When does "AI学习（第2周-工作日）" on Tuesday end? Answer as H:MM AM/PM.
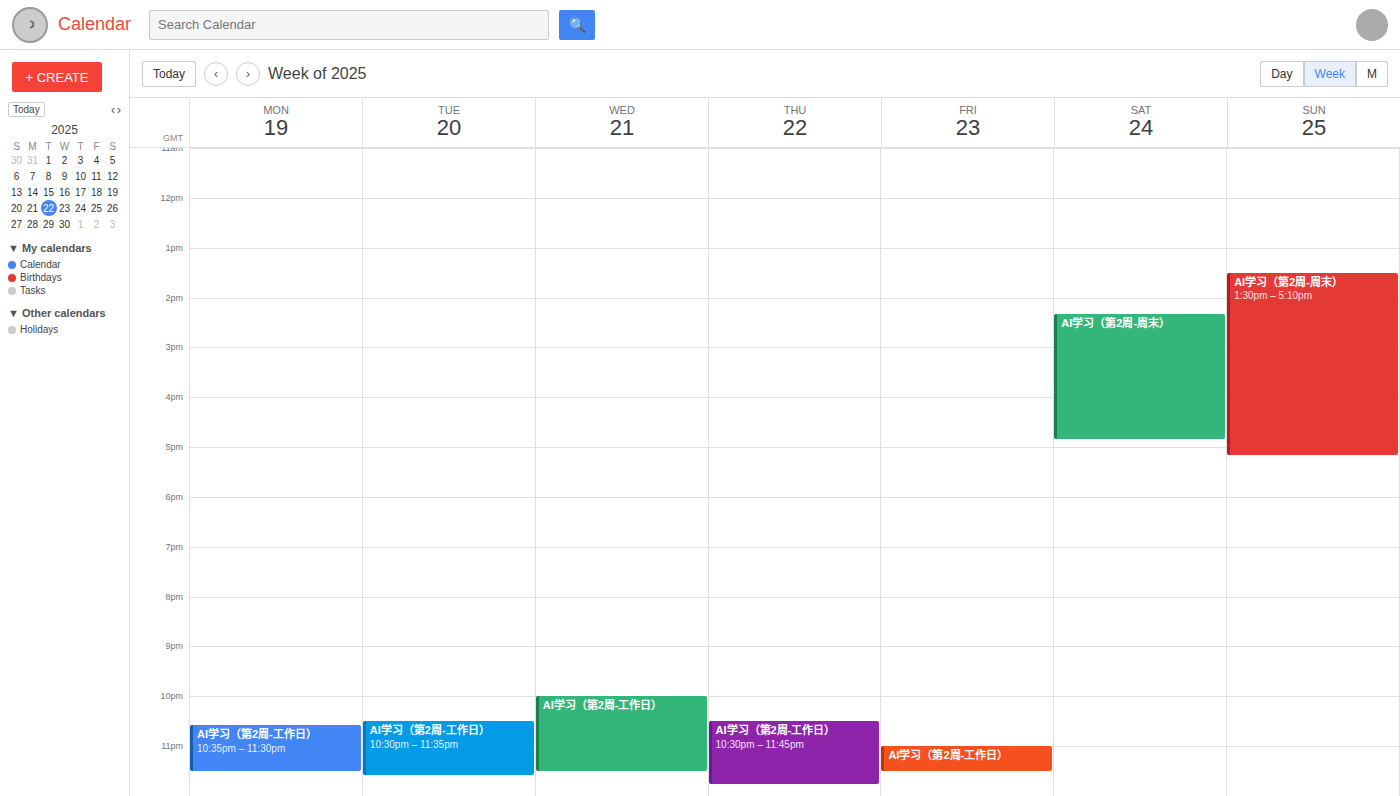
11:35 PM